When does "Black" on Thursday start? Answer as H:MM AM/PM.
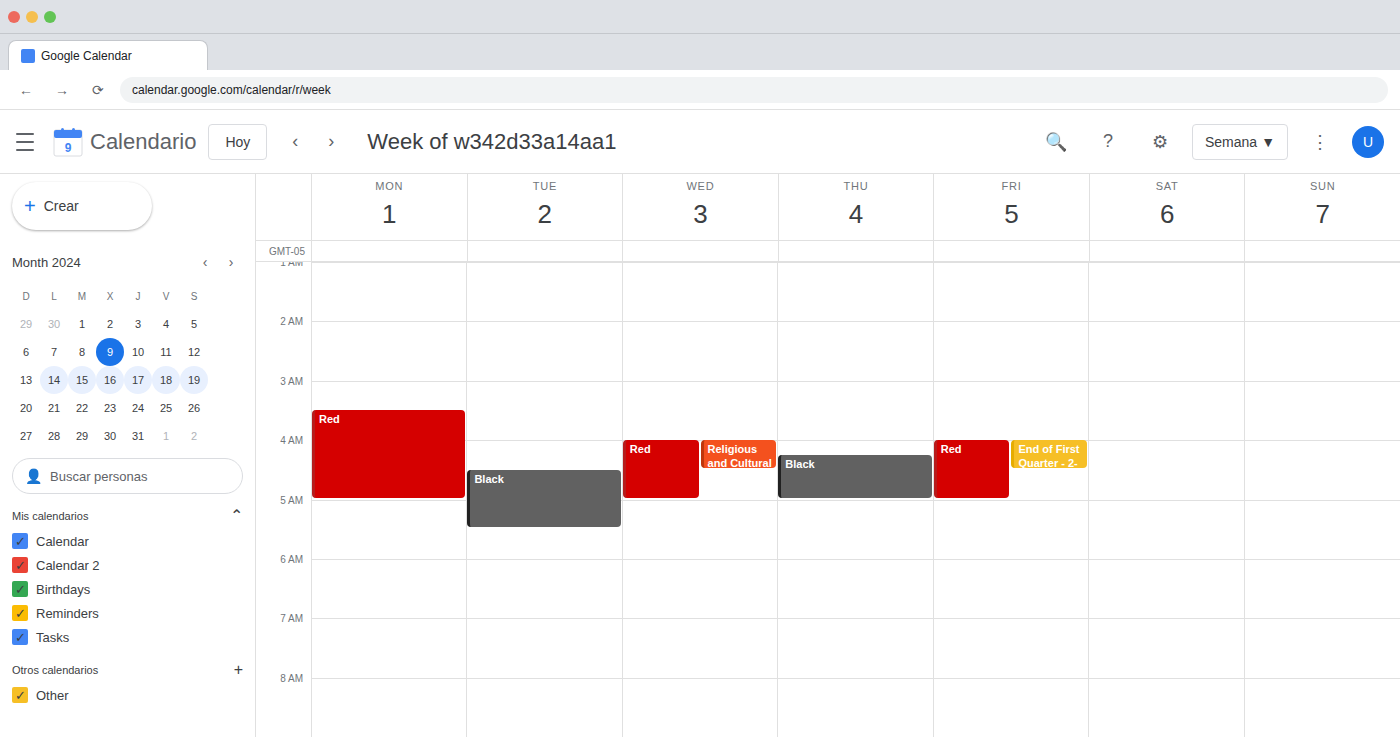
4:15 AM